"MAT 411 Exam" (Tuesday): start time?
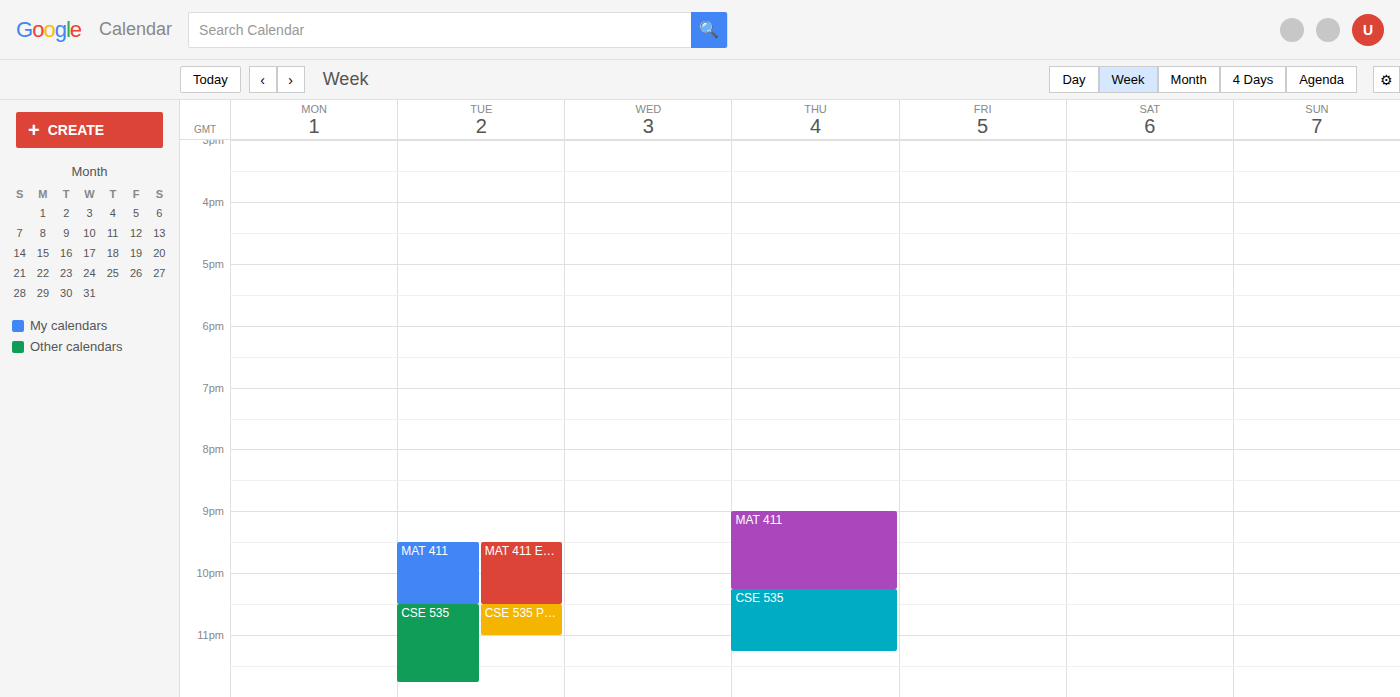
9:30 PM